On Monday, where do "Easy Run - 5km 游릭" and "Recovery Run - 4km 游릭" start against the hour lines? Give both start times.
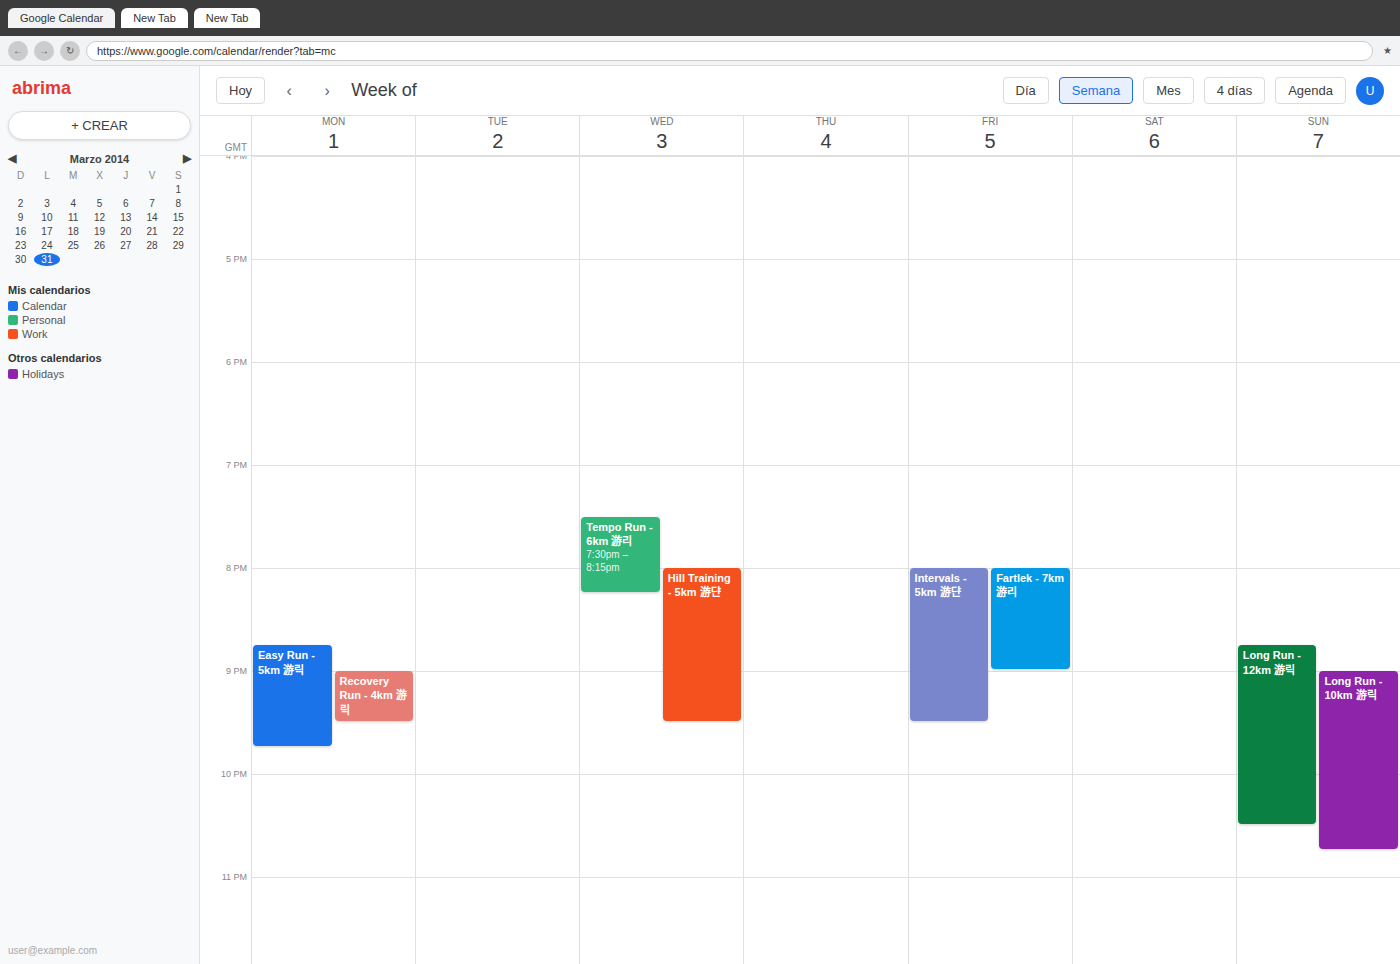
"Easy Run - 5km 游릭": 8:45 PM, neither: three quarters of the way from the 8 PM line to the 9 PM line. "Recovery Run - 4km 游릭": 9:00 PM, exactly on the 9 PM line.